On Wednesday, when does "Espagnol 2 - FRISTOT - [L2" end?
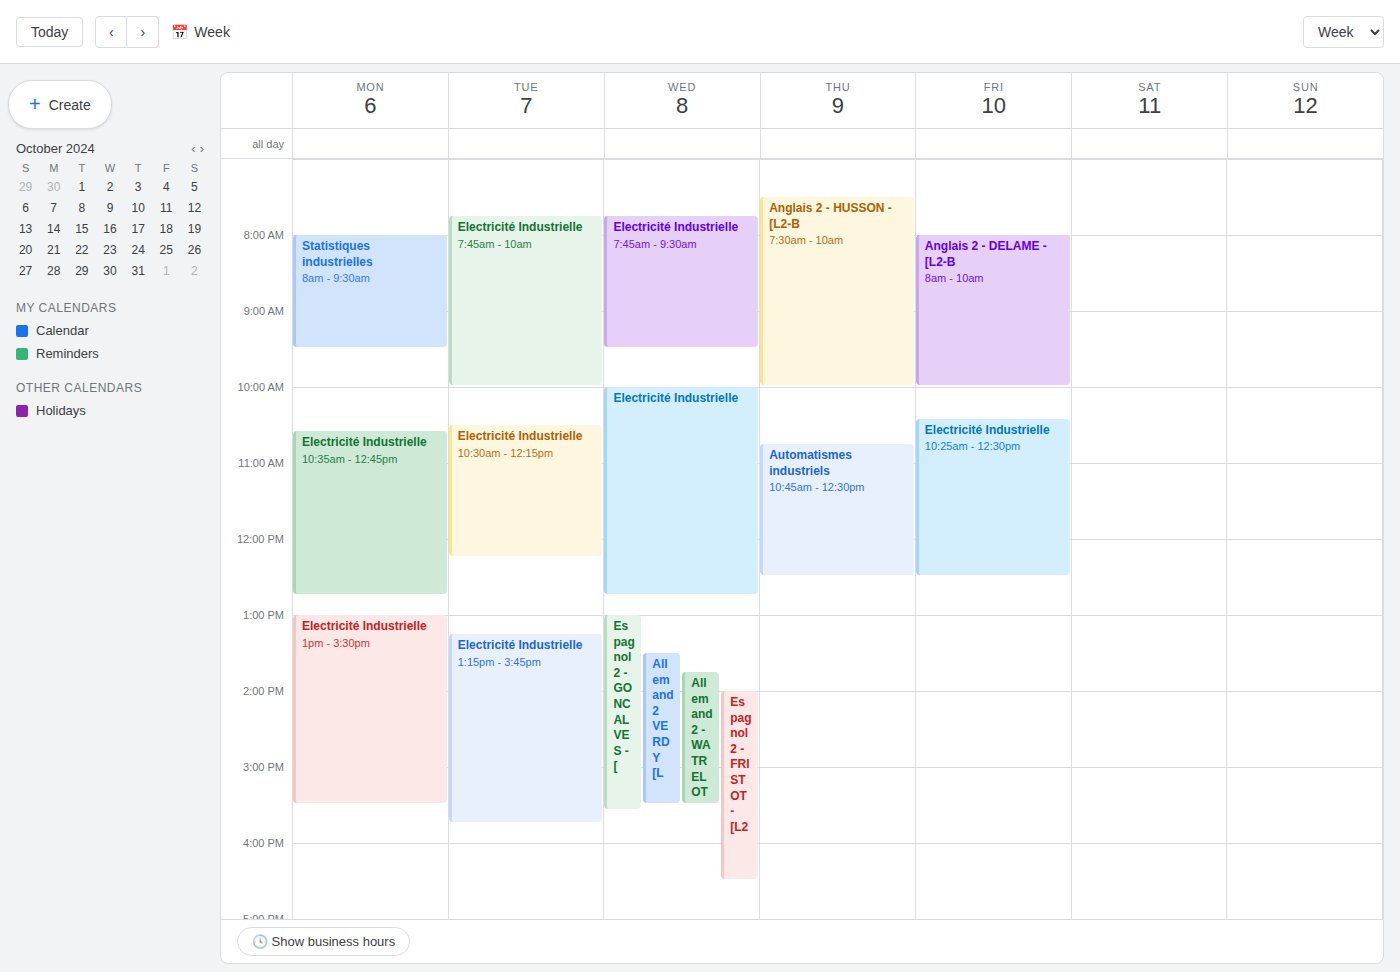
4:30 PM